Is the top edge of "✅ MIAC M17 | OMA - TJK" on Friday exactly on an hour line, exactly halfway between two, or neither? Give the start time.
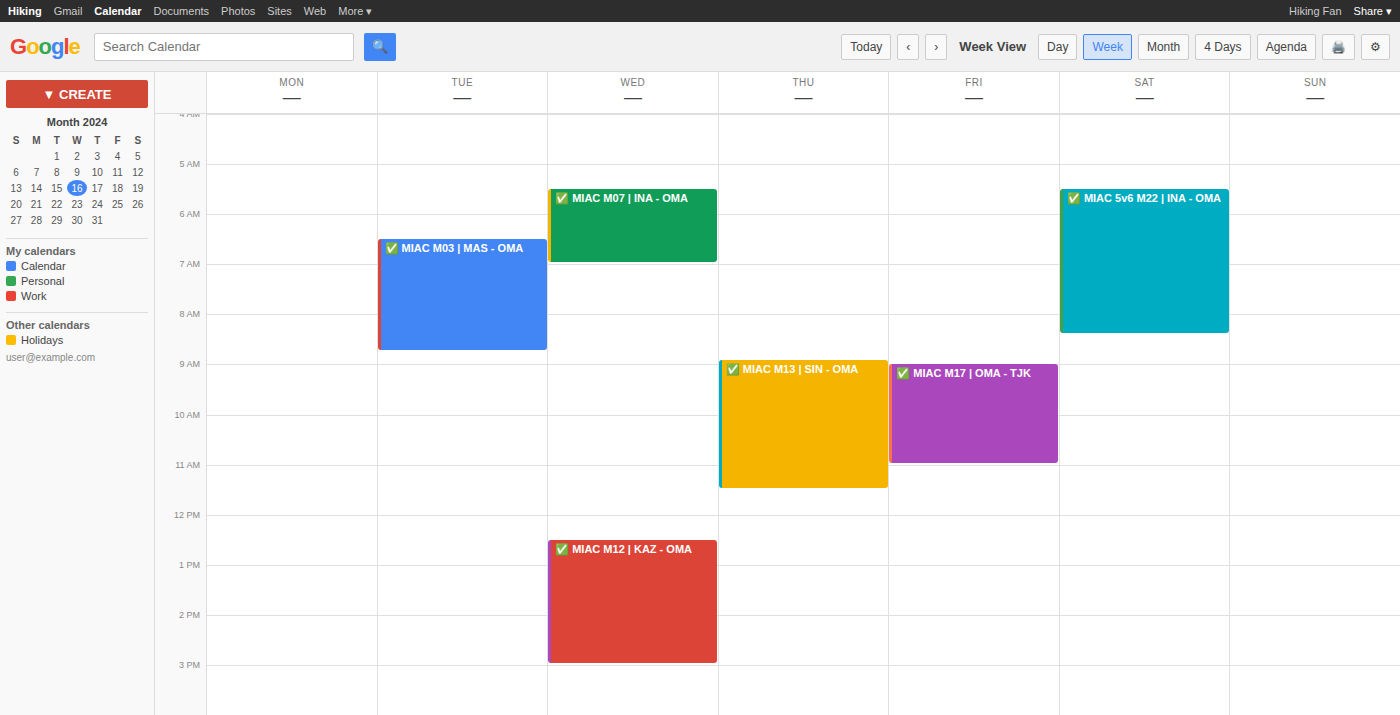
9:00 AM -- exactly on the 9 AM line.